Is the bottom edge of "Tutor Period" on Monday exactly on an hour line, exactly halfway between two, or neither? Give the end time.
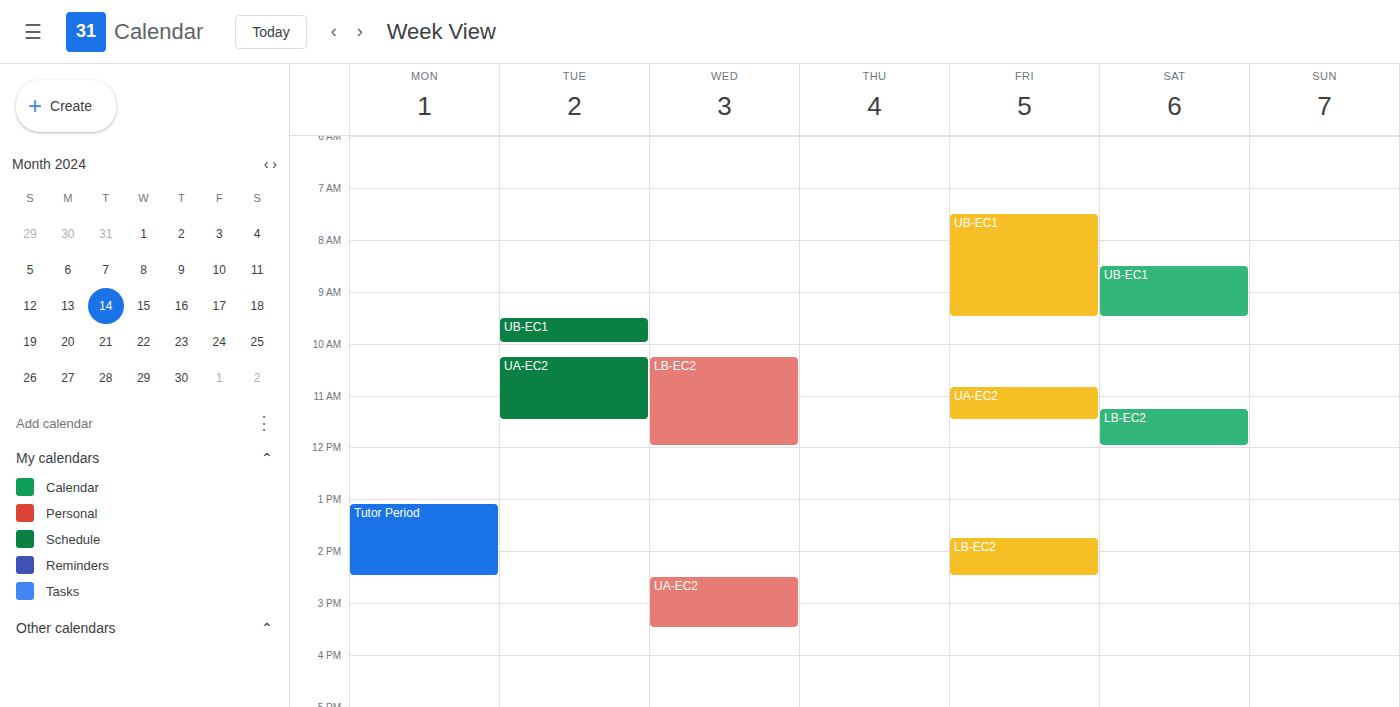
2:30 PM -- halfway between the 2 PM and 3 PM lines.